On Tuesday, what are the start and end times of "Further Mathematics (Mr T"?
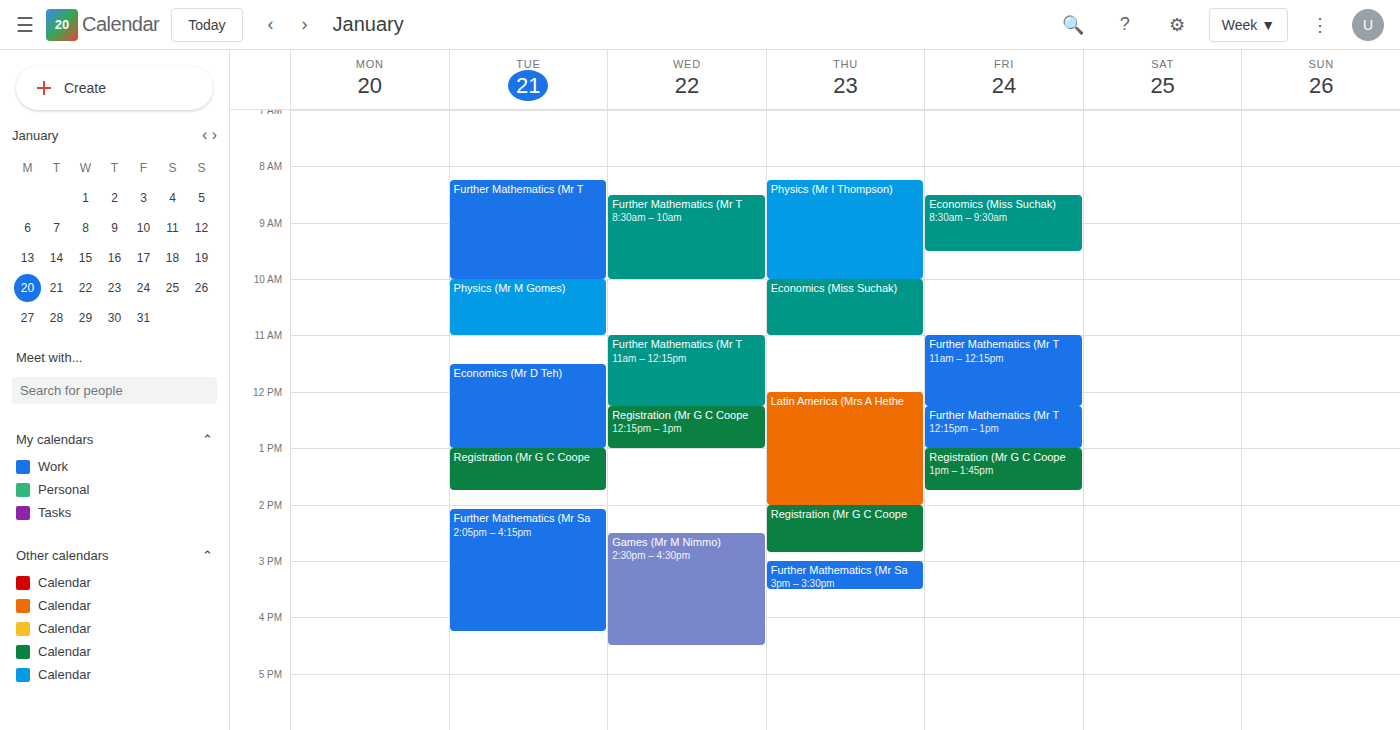
8:15 AM to 10:00 AM